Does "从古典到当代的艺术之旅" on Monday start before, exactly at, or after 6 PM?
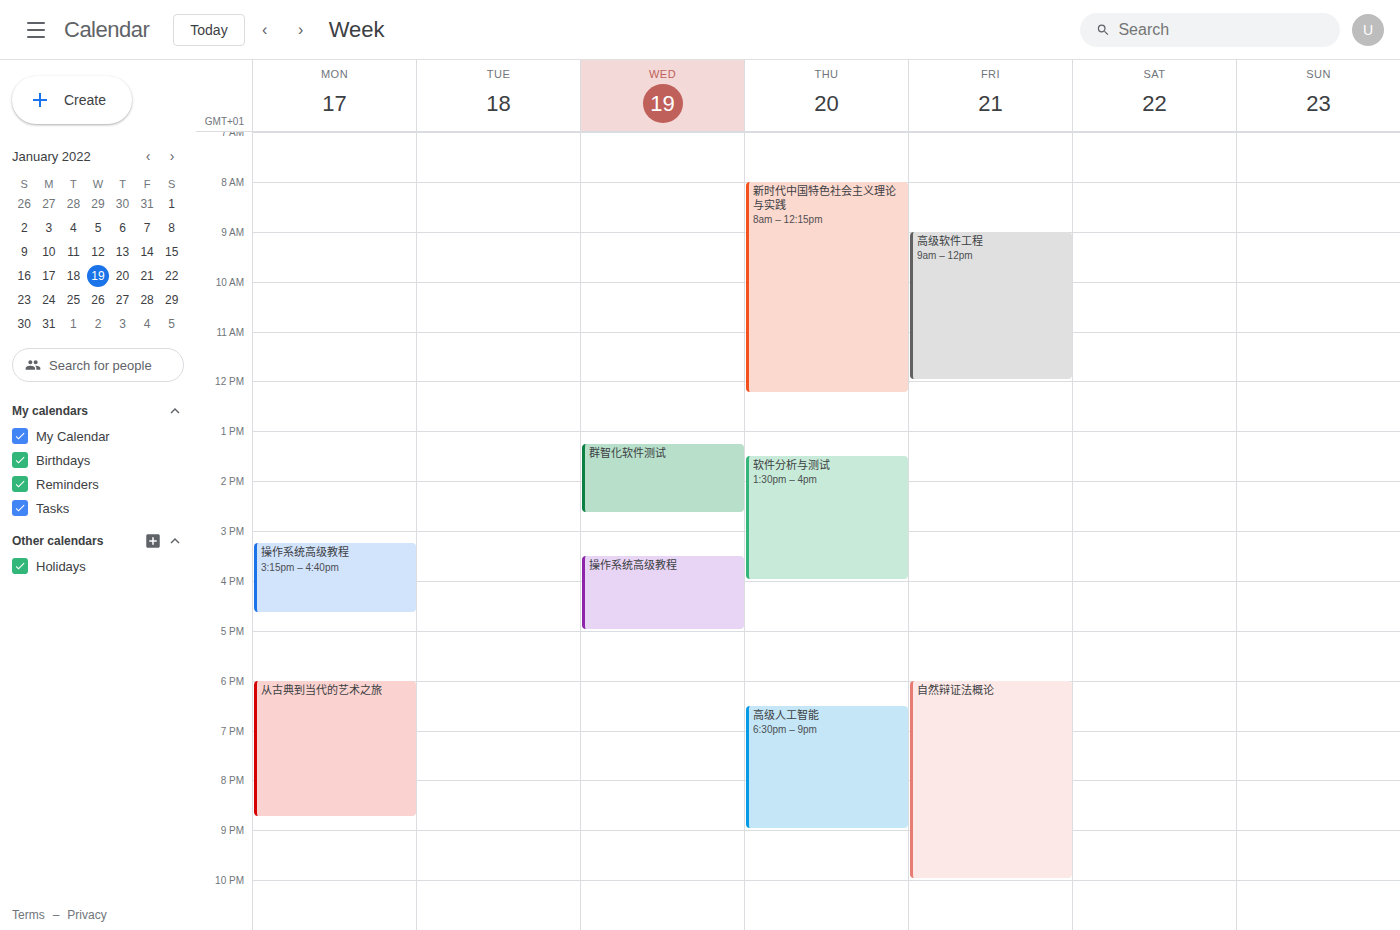
6:00 PM -- exactly at 6 PM, on the 6 PM line.